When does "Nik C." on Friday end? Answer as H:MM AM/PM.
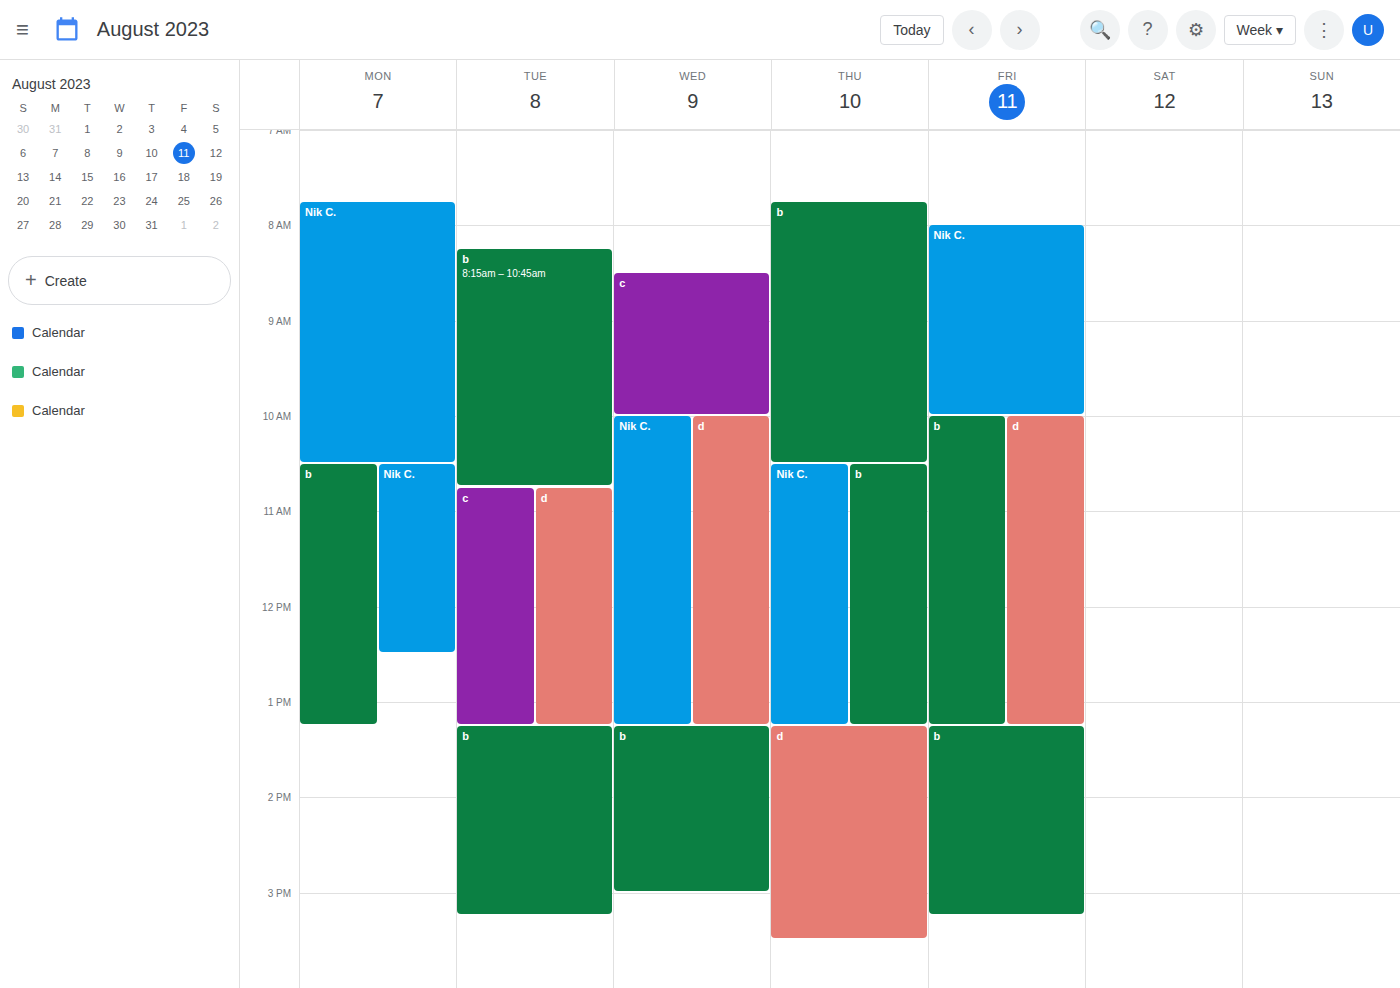
10:00 AM